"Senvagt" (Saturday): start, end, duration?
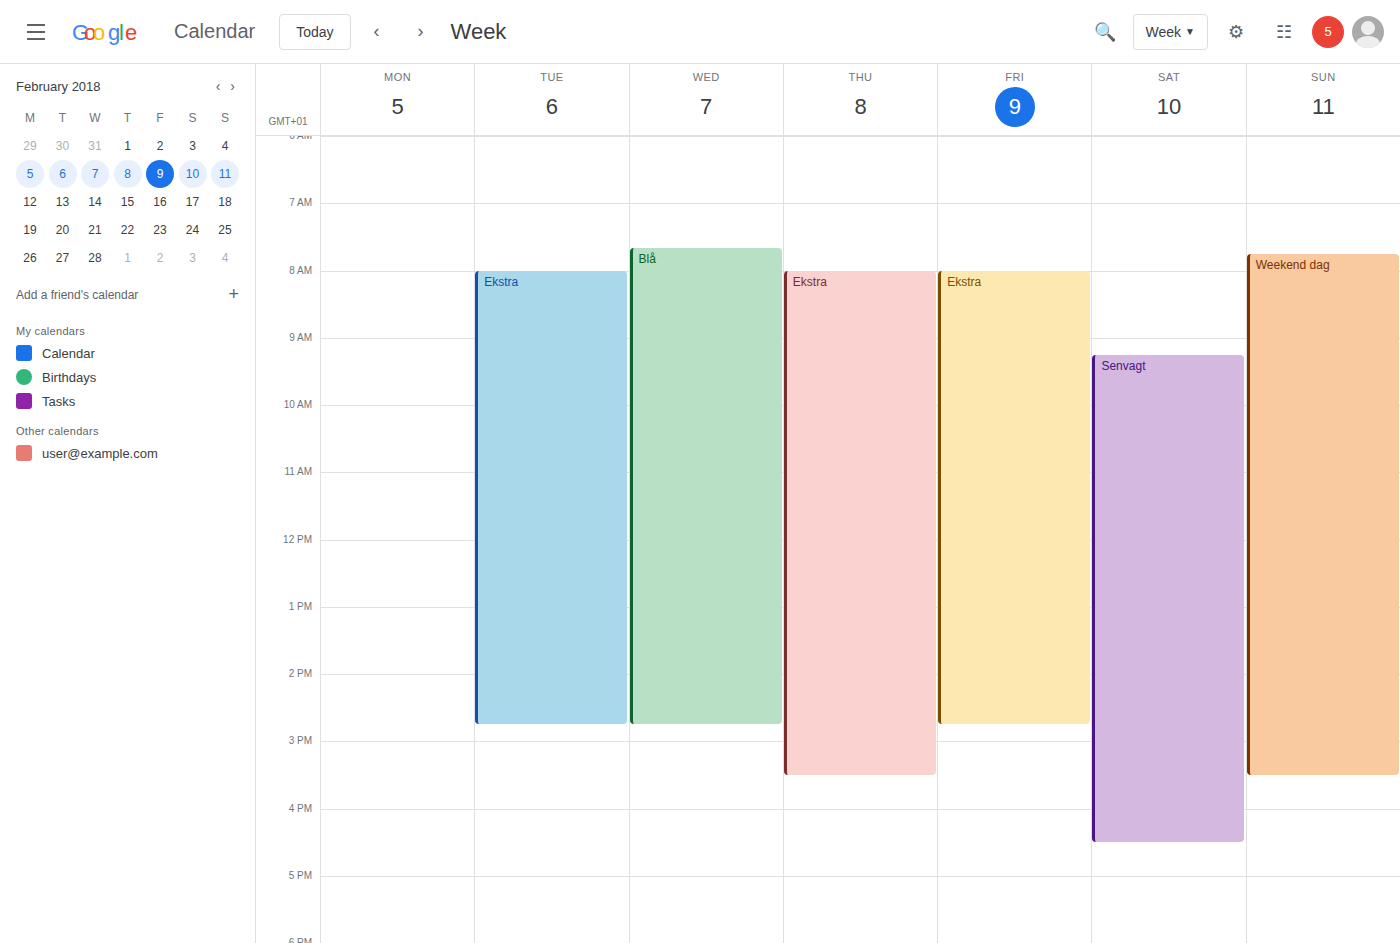
9:15 AM to 4:30 PM, 7 hours 15 minutes